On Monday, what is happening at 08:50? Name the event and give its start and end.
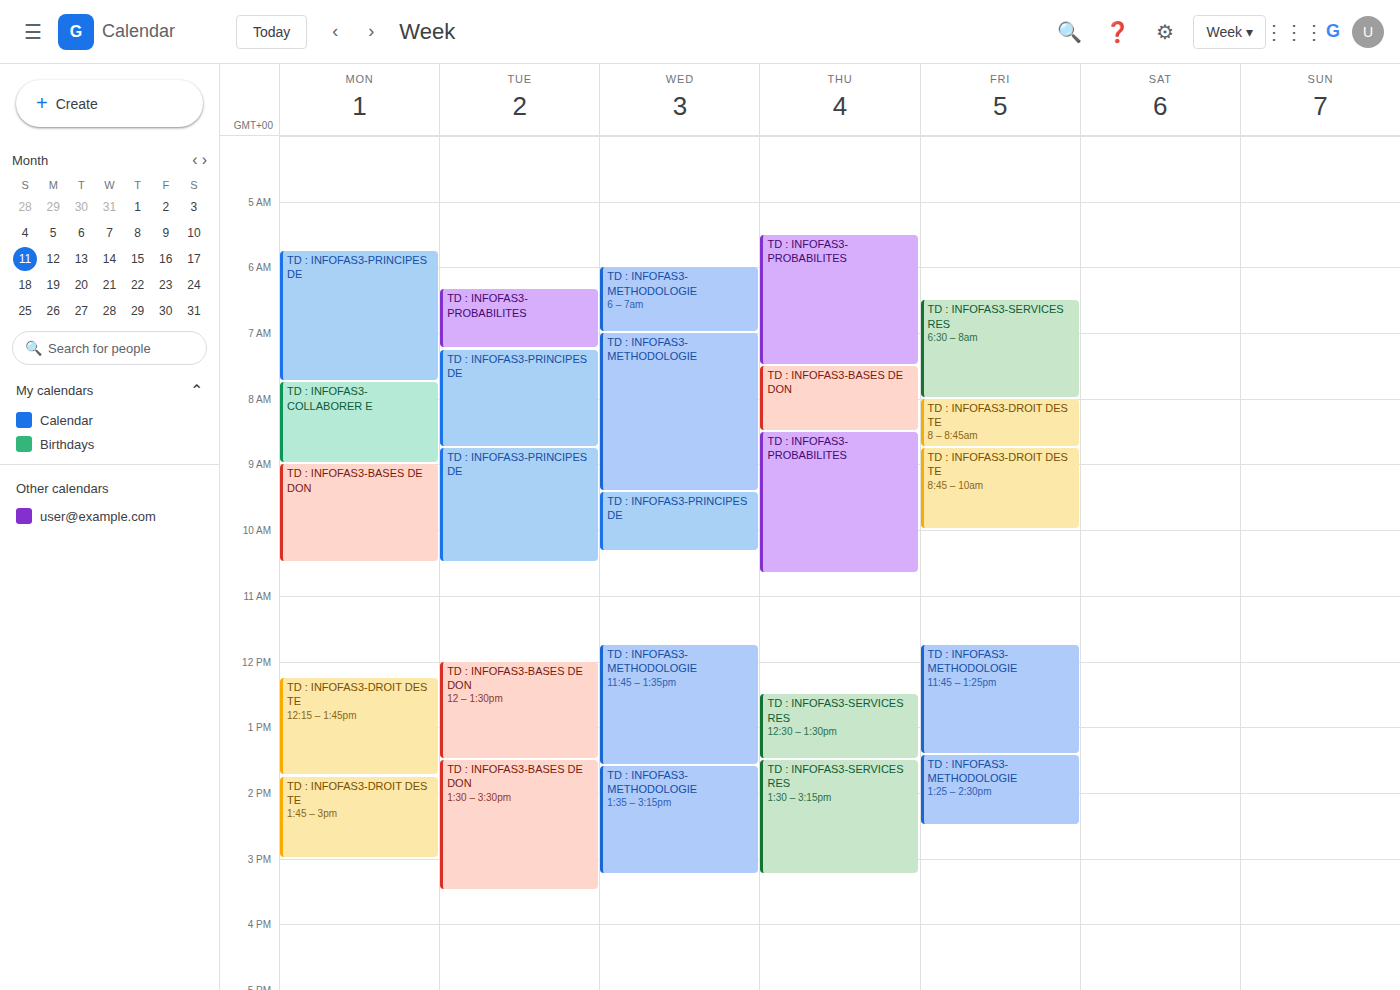
"TD : INFOFAS3-COLLABORER E", 07:45 to 09:00